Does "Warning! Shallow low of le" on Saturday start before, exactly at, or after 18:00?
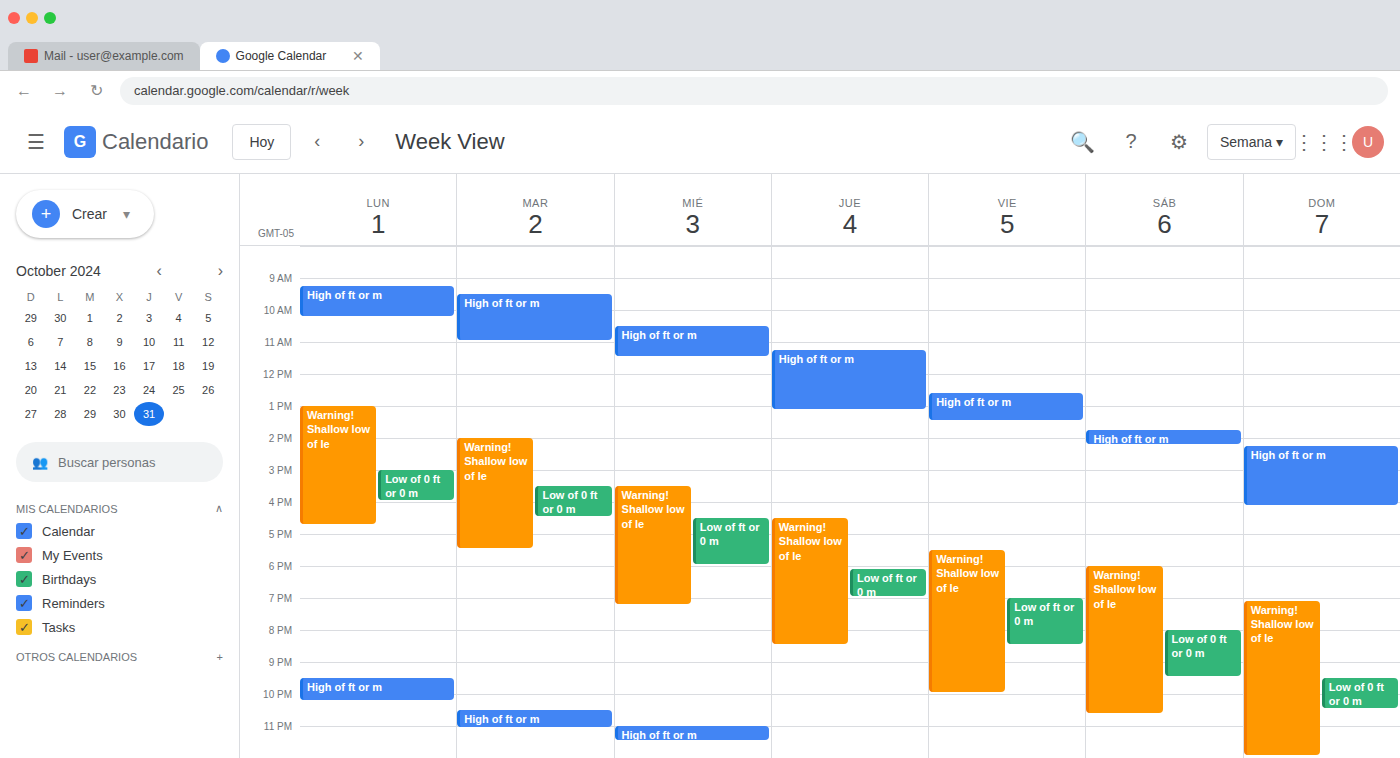
18:00 -- exactly at 18:00, on the 18:00 line.